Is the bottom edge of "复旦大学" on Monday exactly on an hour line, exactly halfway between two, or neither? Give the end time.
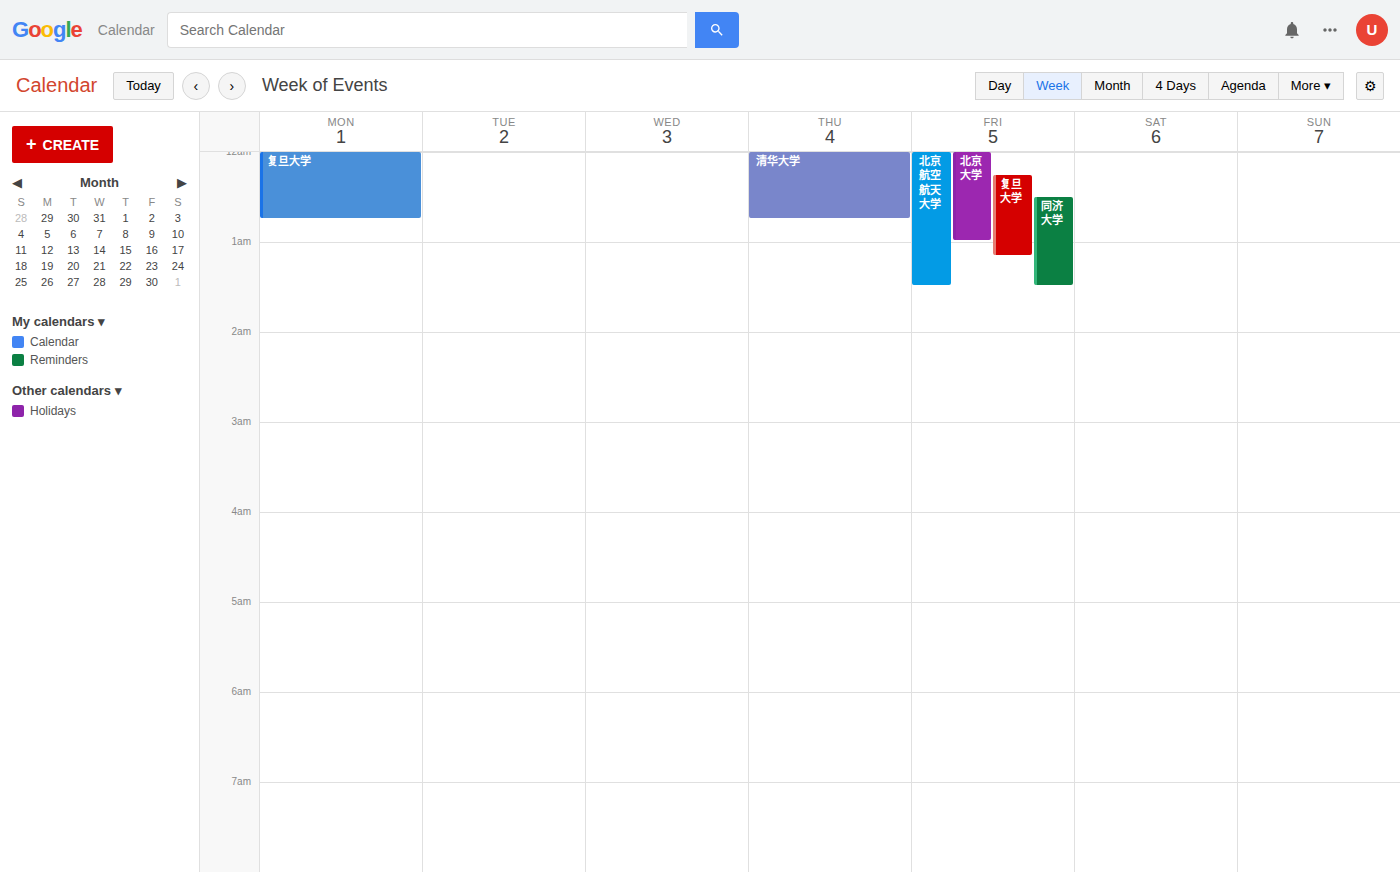
12:45 AM -- neither: three quarters of the way from the 12 AM line to the 1 AM line.